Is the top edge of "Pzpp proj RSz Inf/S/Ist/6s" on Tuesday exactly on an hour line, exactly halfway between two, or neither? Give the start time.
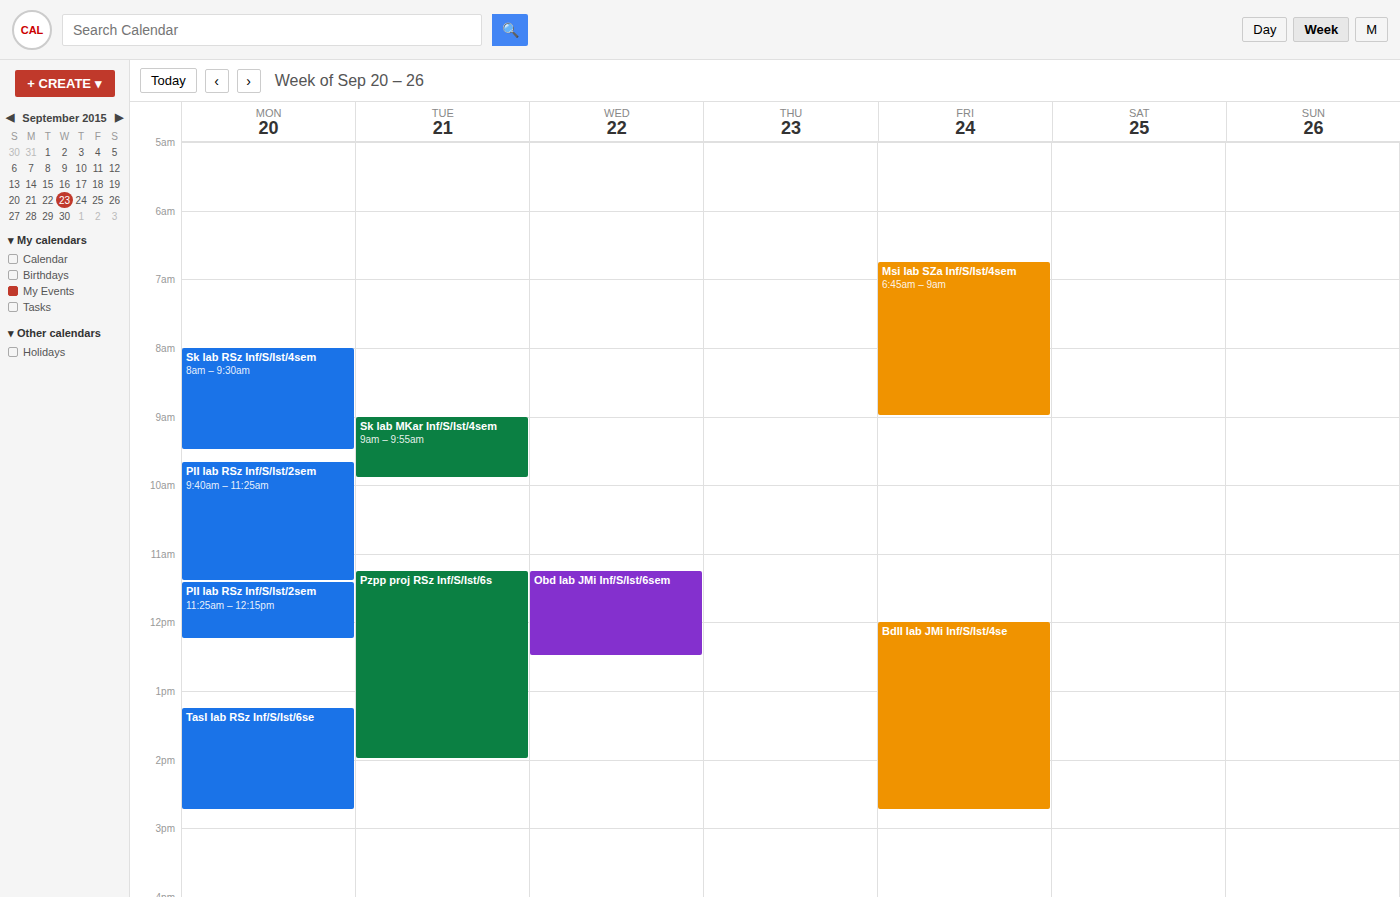
11:15 AM -- neither: a quarter of the way from the 11 AM line to the 12 PM line.